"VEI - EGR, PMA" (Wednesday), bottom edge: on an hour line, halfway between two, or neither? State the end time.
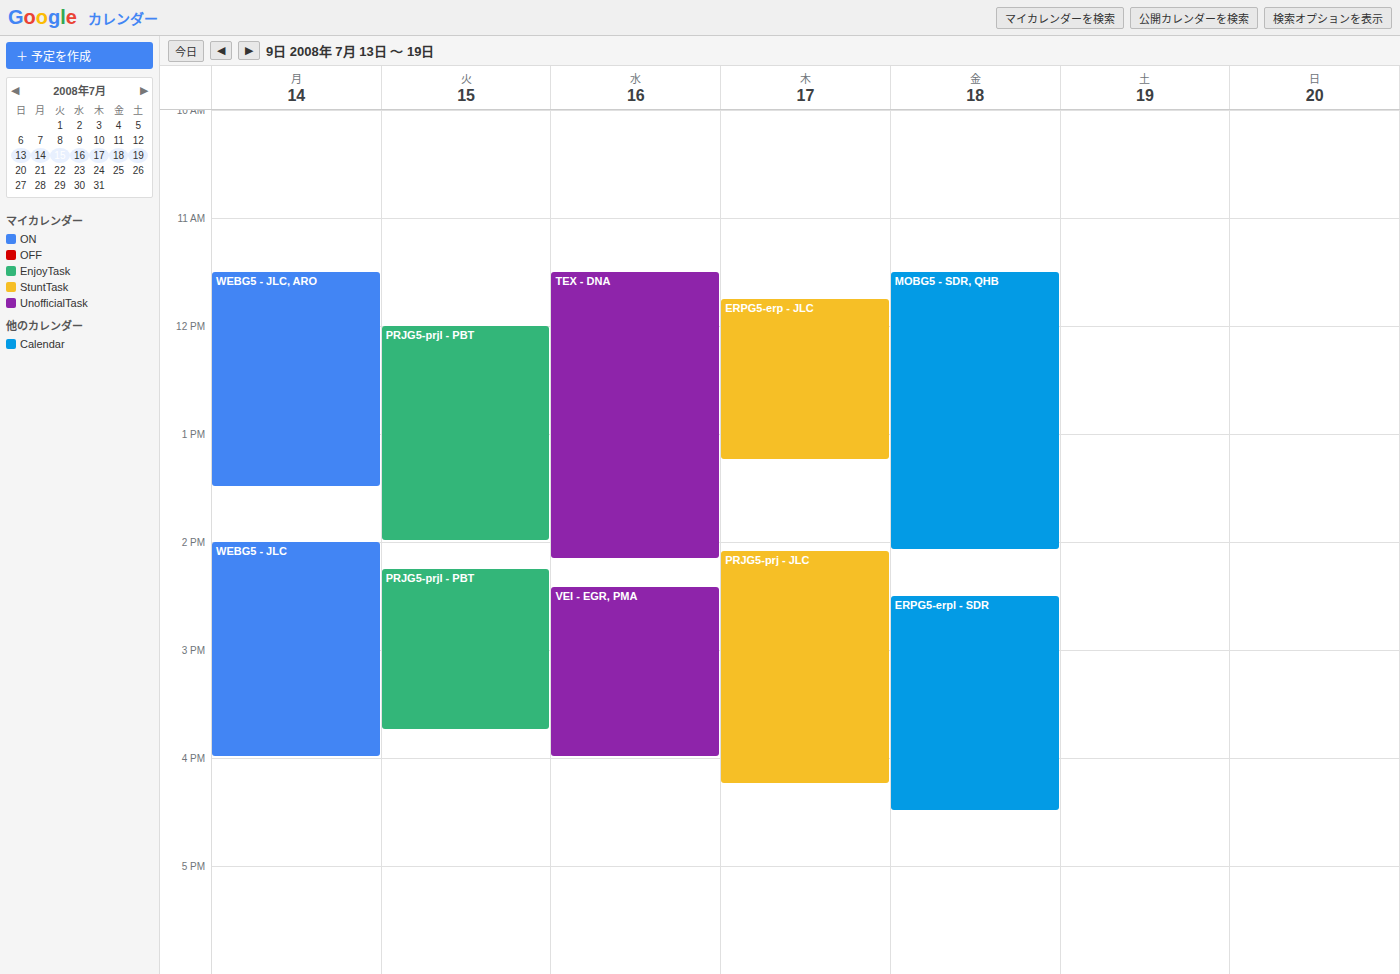
4:00 PM -- exactly on the 4 PM line.